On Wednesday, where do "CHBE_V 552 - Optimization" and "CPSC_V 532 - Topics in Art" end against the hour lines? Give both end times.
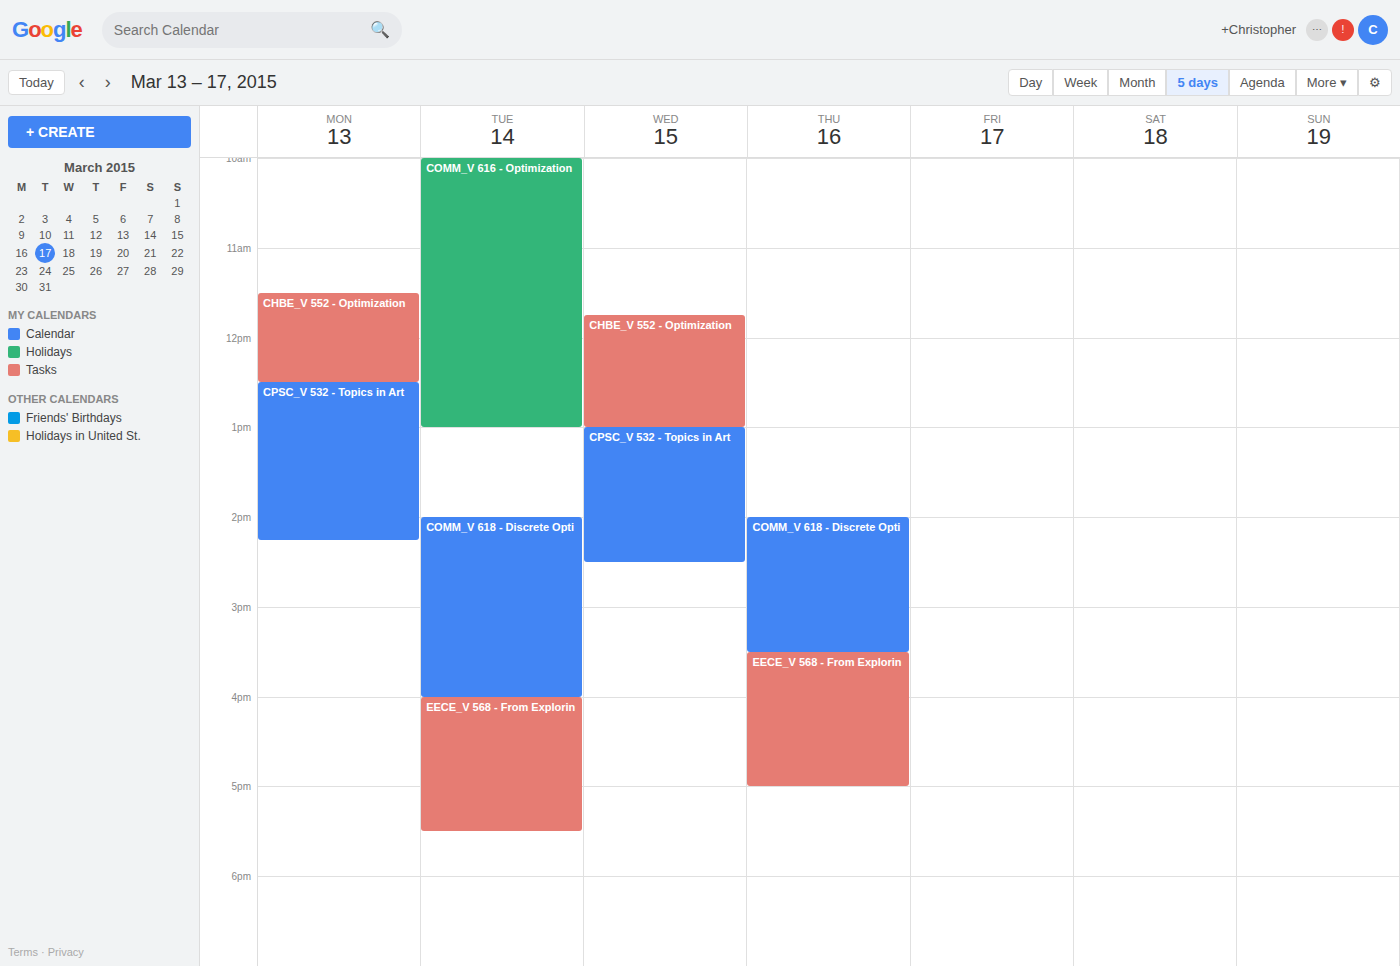
"CHBE_V 552 - Optimization": 1:00 PM, exactly on the 1 PM line. "CPSC_V 532 - Topics in Art": 2:30 PM, halfway between the 2 PM and 3 PM lines.